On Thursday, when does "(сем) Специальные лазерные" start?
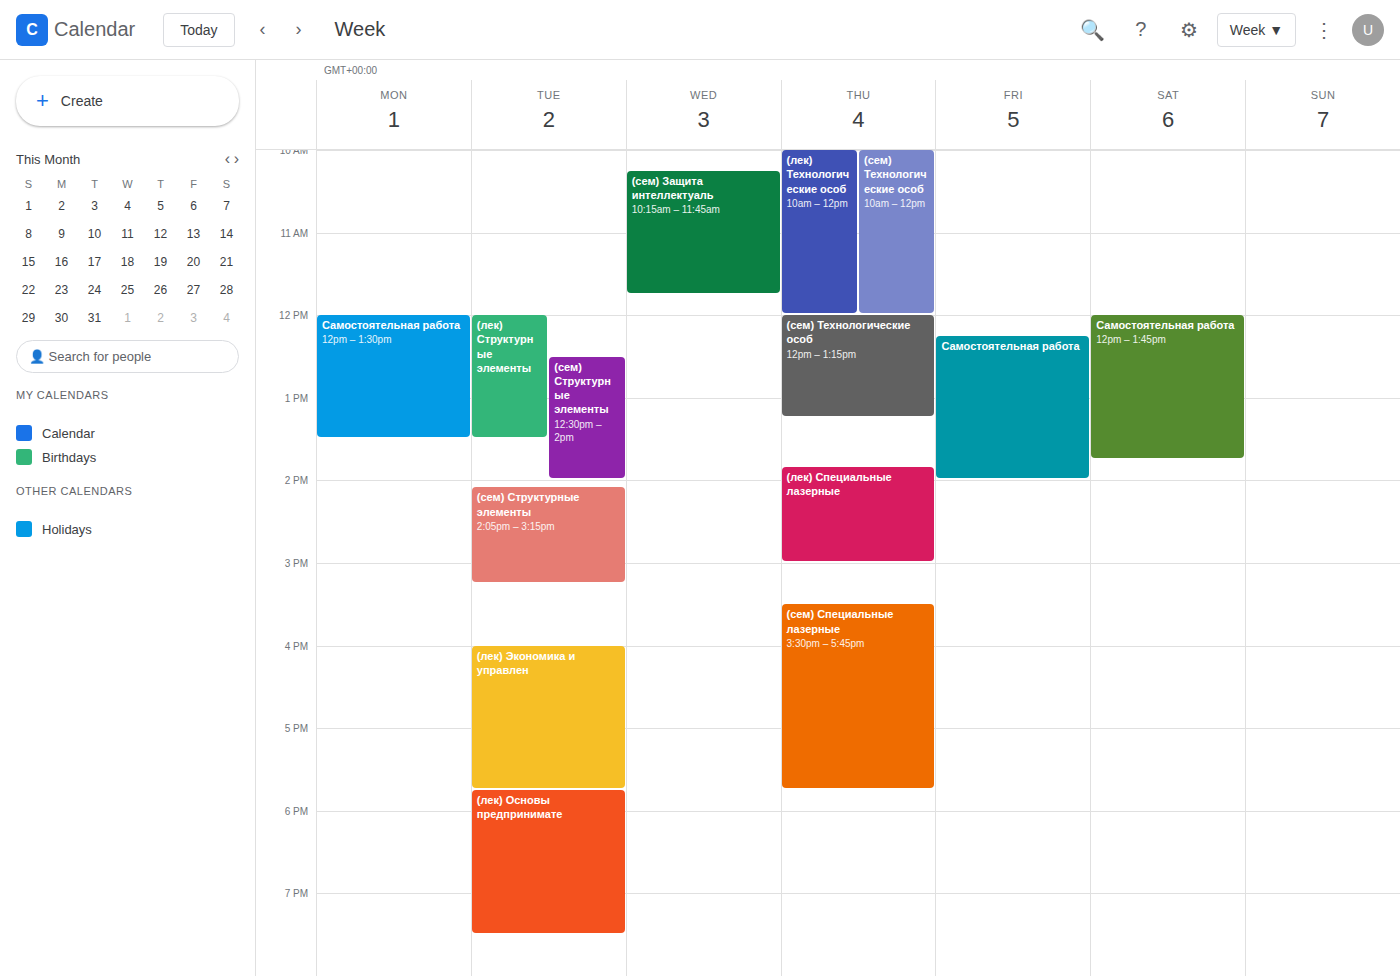
3:30 PM